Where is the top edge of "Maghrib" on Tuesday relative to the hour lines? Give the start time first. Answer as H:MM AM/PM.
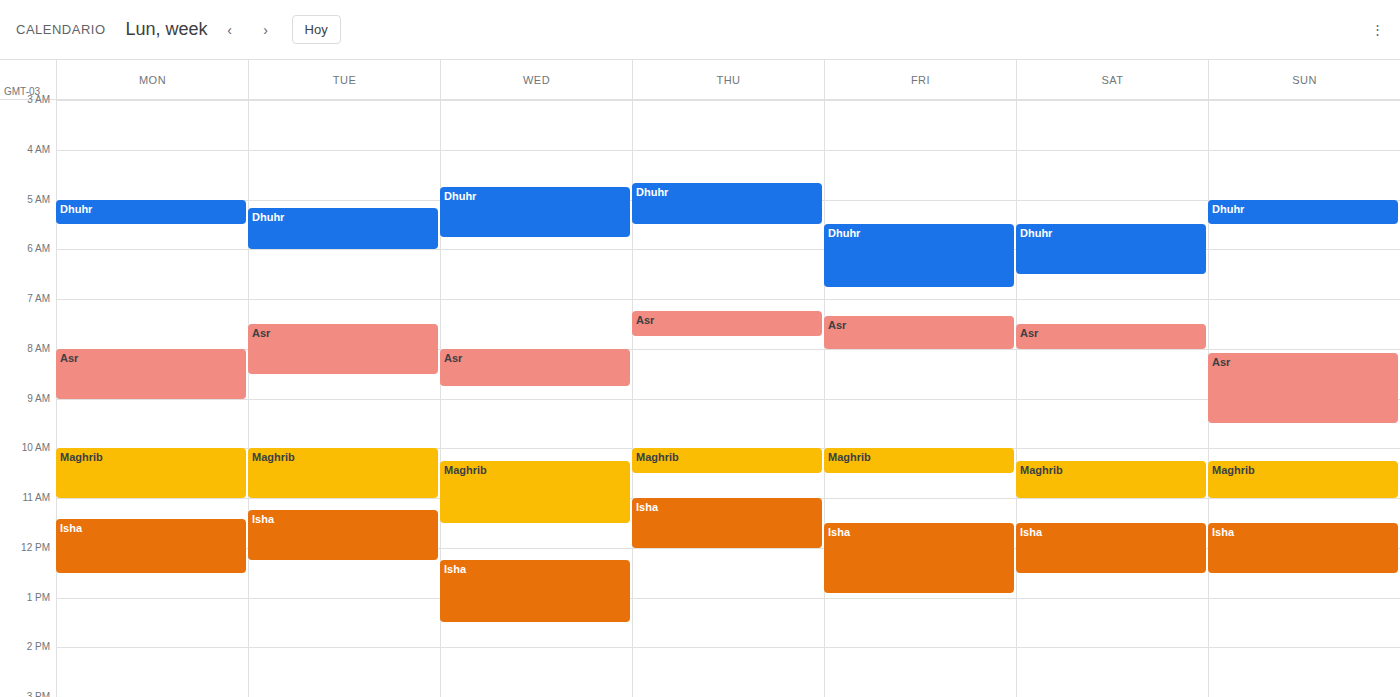
10:00 AM -- exactly on the 10 AM line.